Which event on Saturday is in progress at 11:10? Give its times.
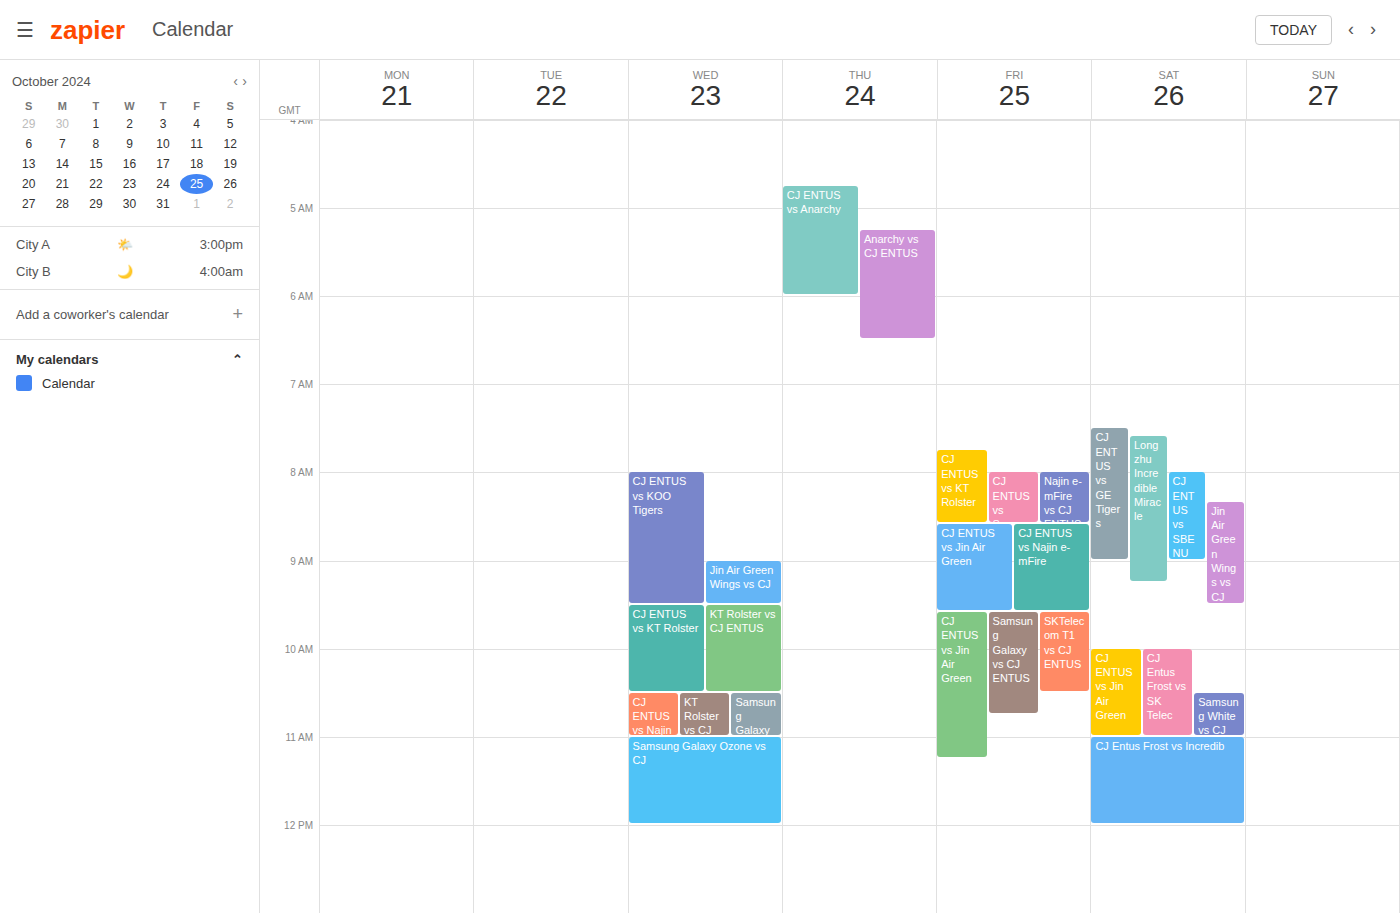
"CJ Entus Frost vs Incredib", 11:00 to 12:00